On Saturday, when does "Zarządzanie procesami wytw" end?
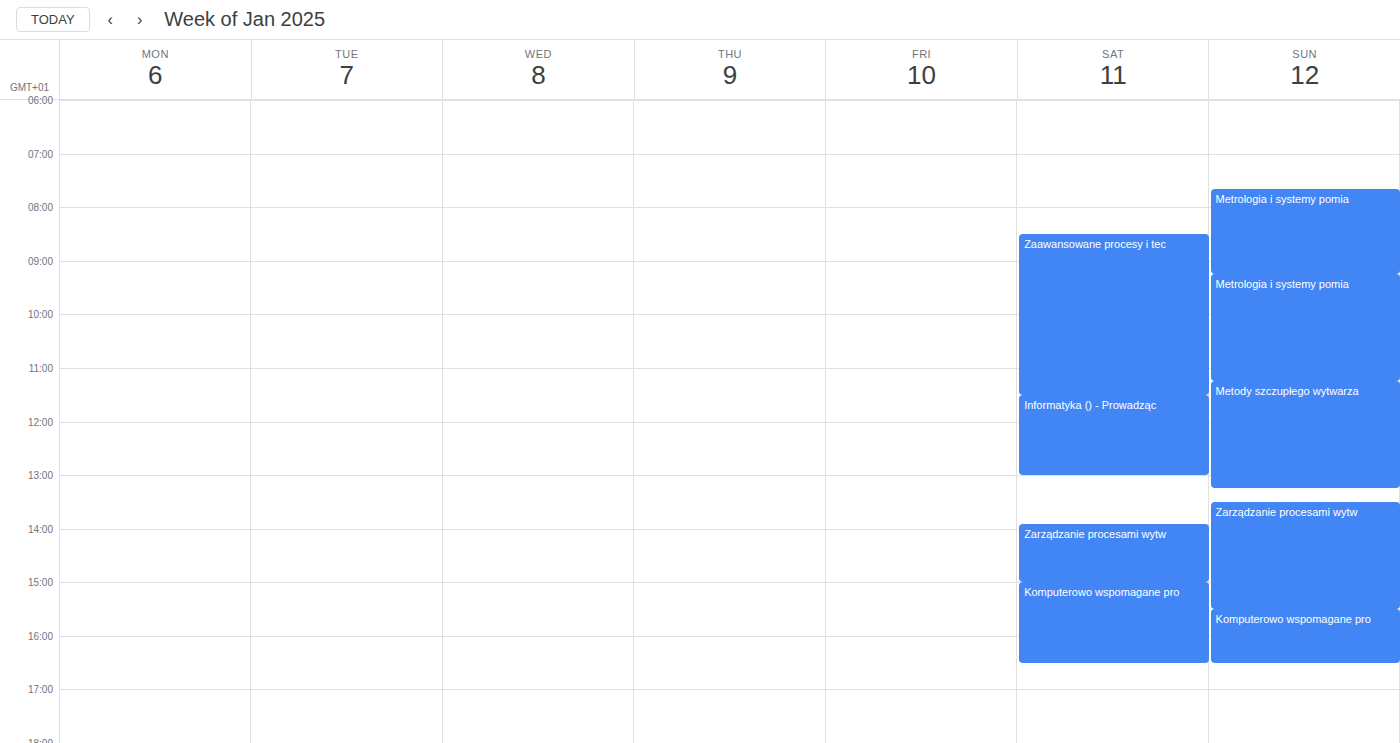
15:00